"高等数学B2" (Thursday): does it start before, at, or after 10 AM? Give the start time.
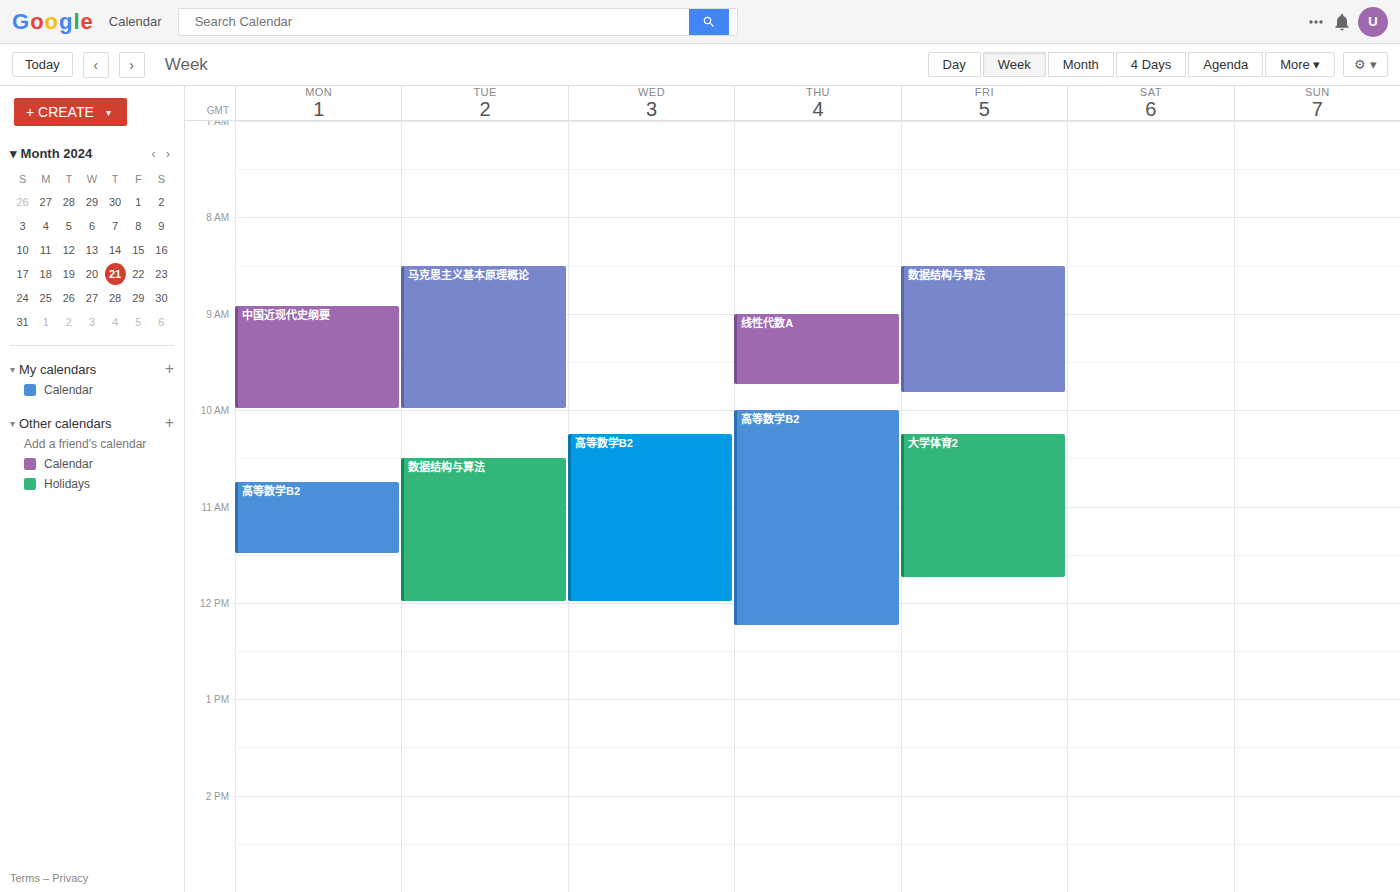
10:00 AM -- exactly at 10 AM, on the 10 AM line.